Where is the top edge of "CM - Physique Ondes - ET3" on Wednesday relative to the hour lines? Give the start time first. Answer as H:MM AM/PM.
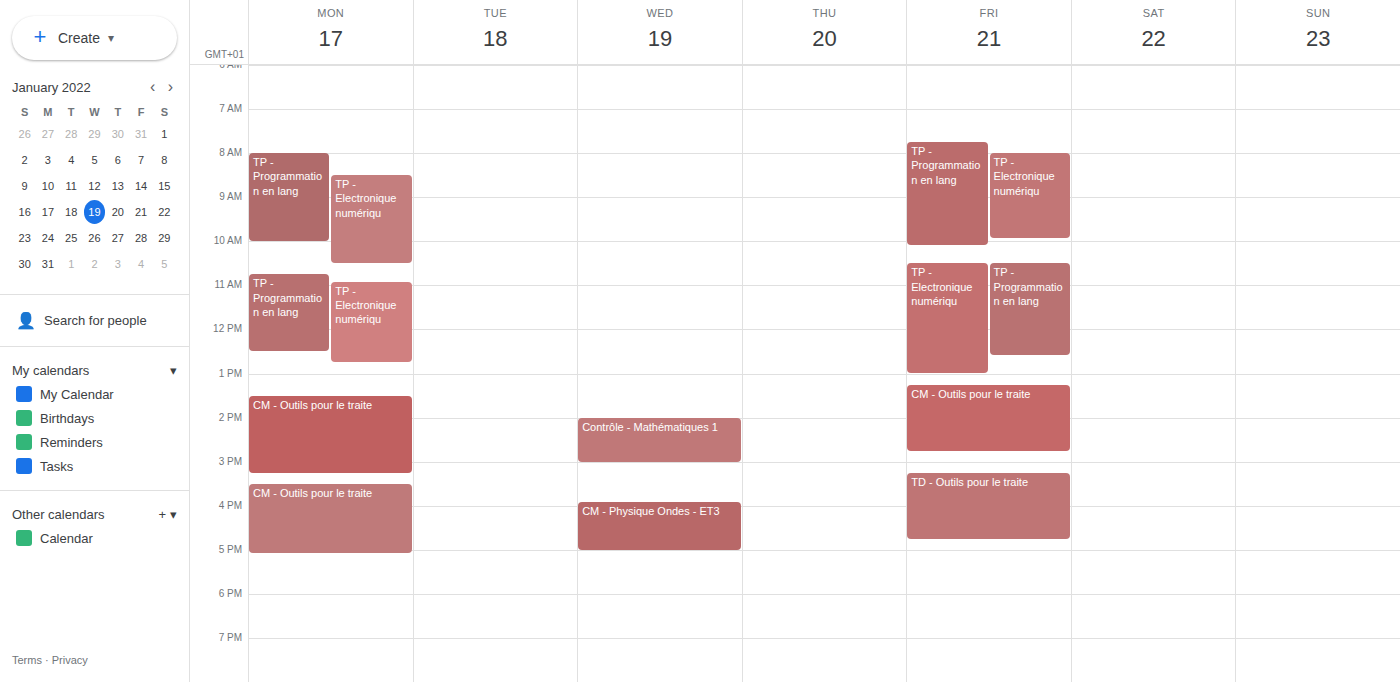
3:55 PM -- neither: 55 minutes below the 3 PM line and 5 minutes above the 4 PM line.